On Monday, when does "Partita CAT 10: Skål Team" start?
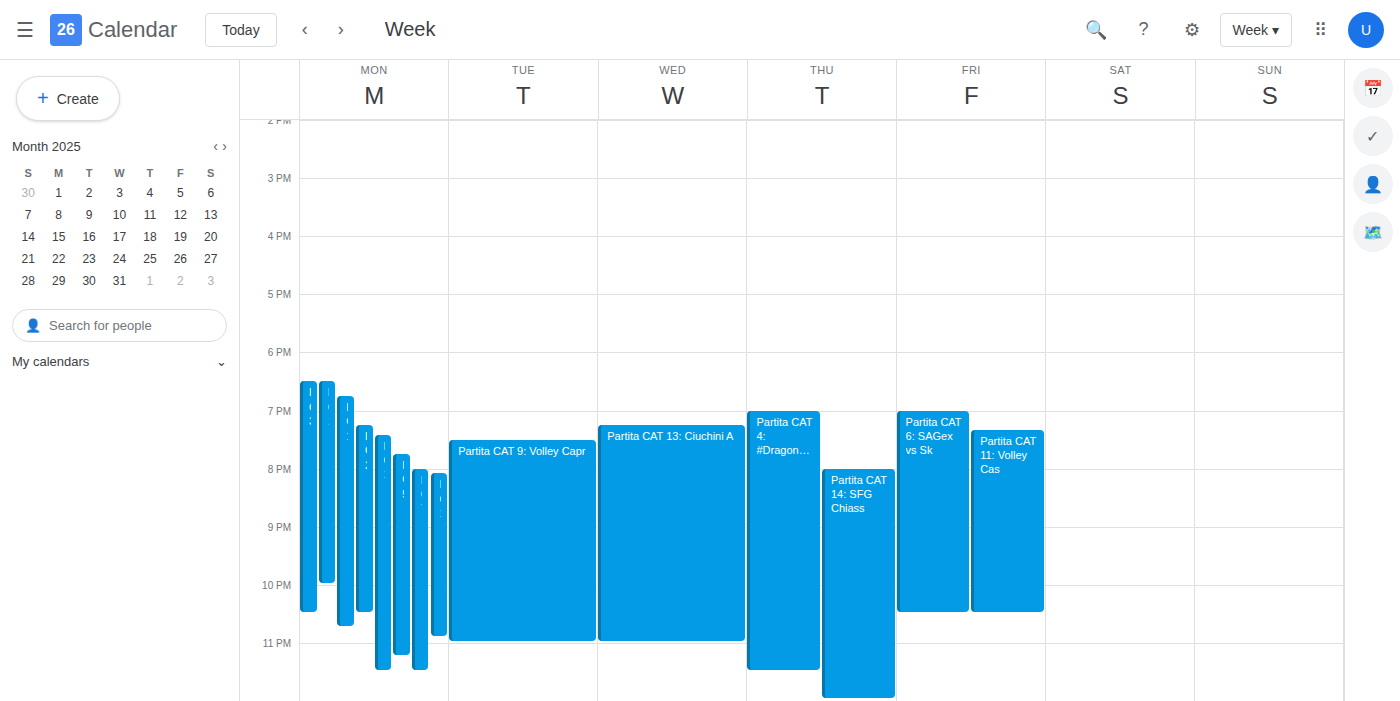
8:05 PM